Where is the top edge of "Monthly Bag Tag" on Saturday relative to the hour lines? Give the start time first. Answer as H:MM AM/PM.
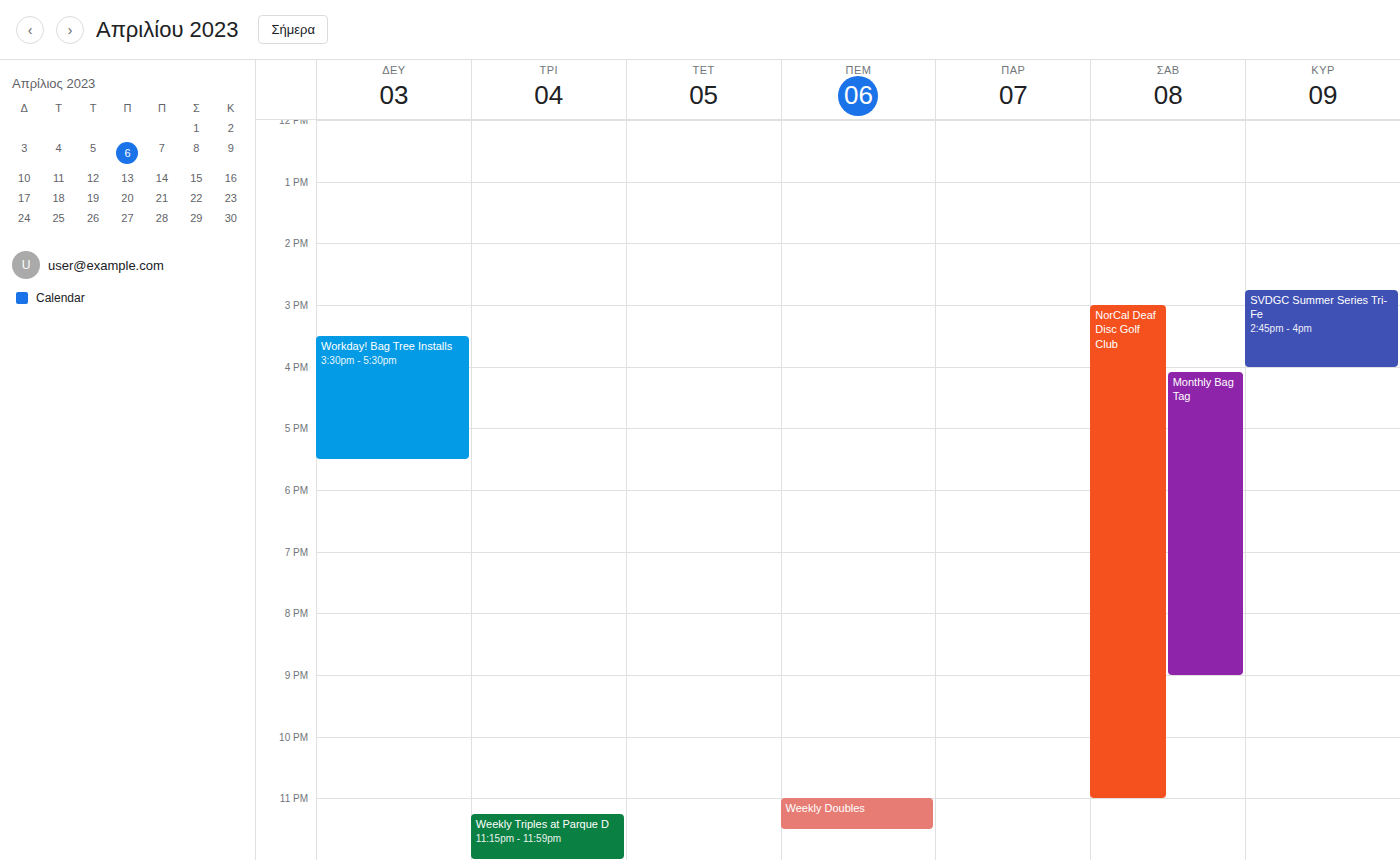
4:05 PM -- neither: 5 minutes below the 4 PM line and 55 minutes above the 5 PM line.